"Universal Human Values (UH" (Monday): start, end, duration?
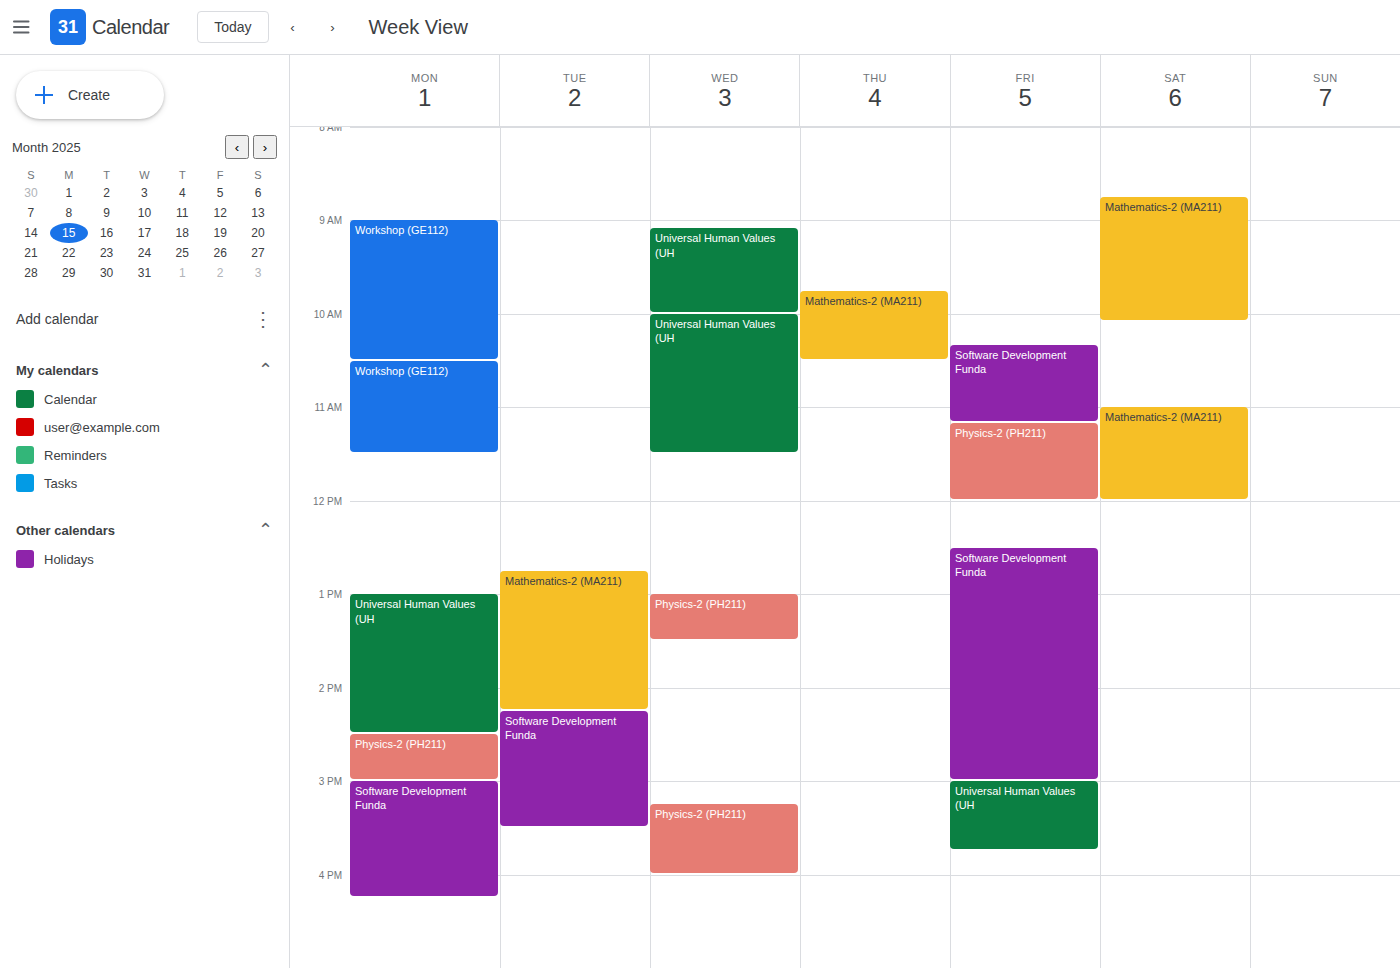
1:00 PM to 2:30 PM, 1 hour 30 minutes